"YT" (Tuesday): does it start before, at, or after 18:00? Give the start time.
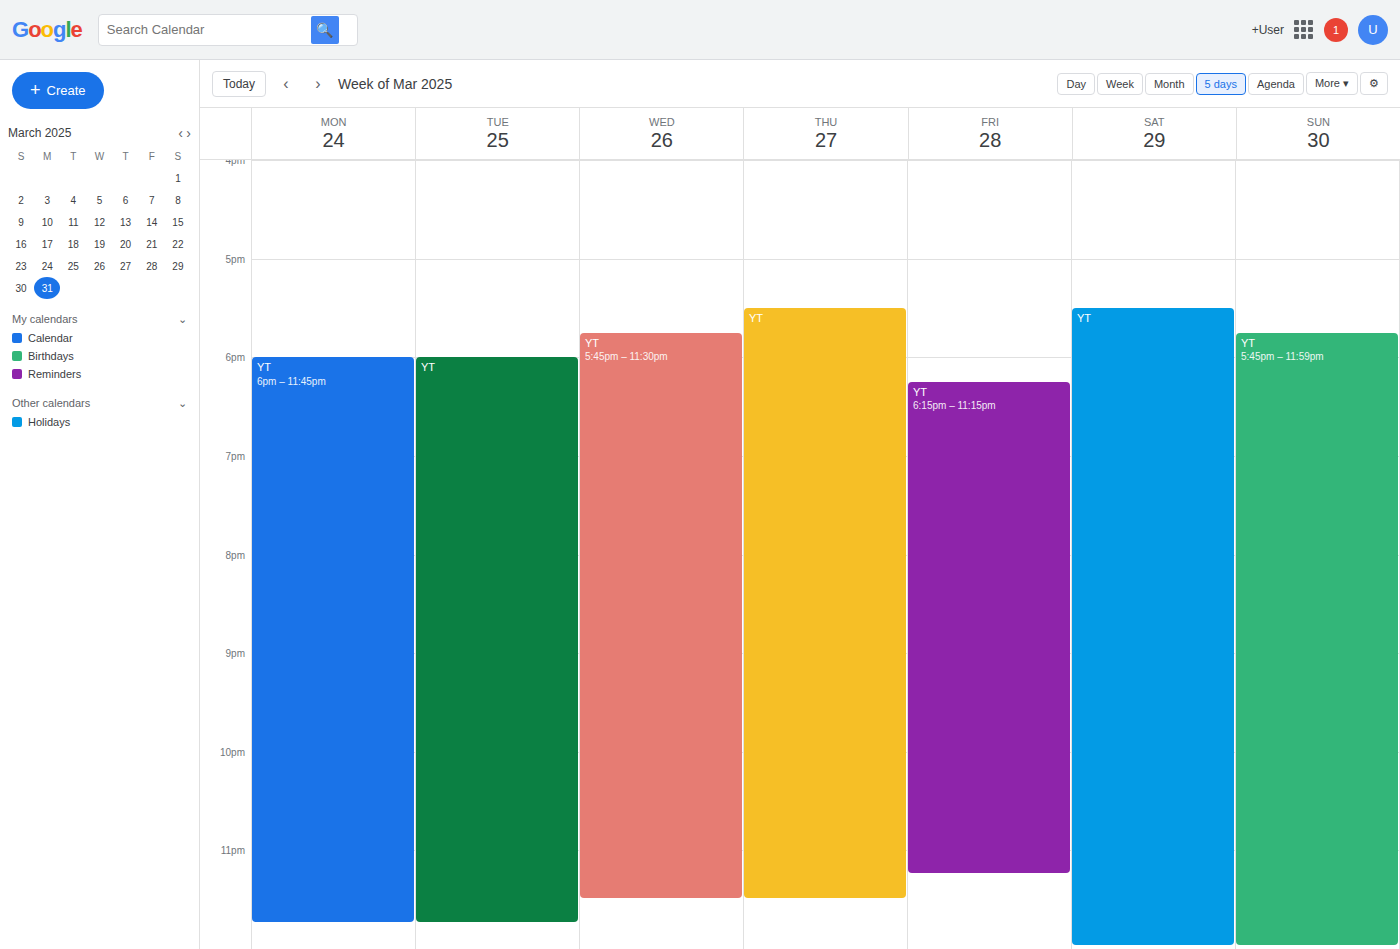
18:00 -- exactly at 18:00, on the 18:00 line.